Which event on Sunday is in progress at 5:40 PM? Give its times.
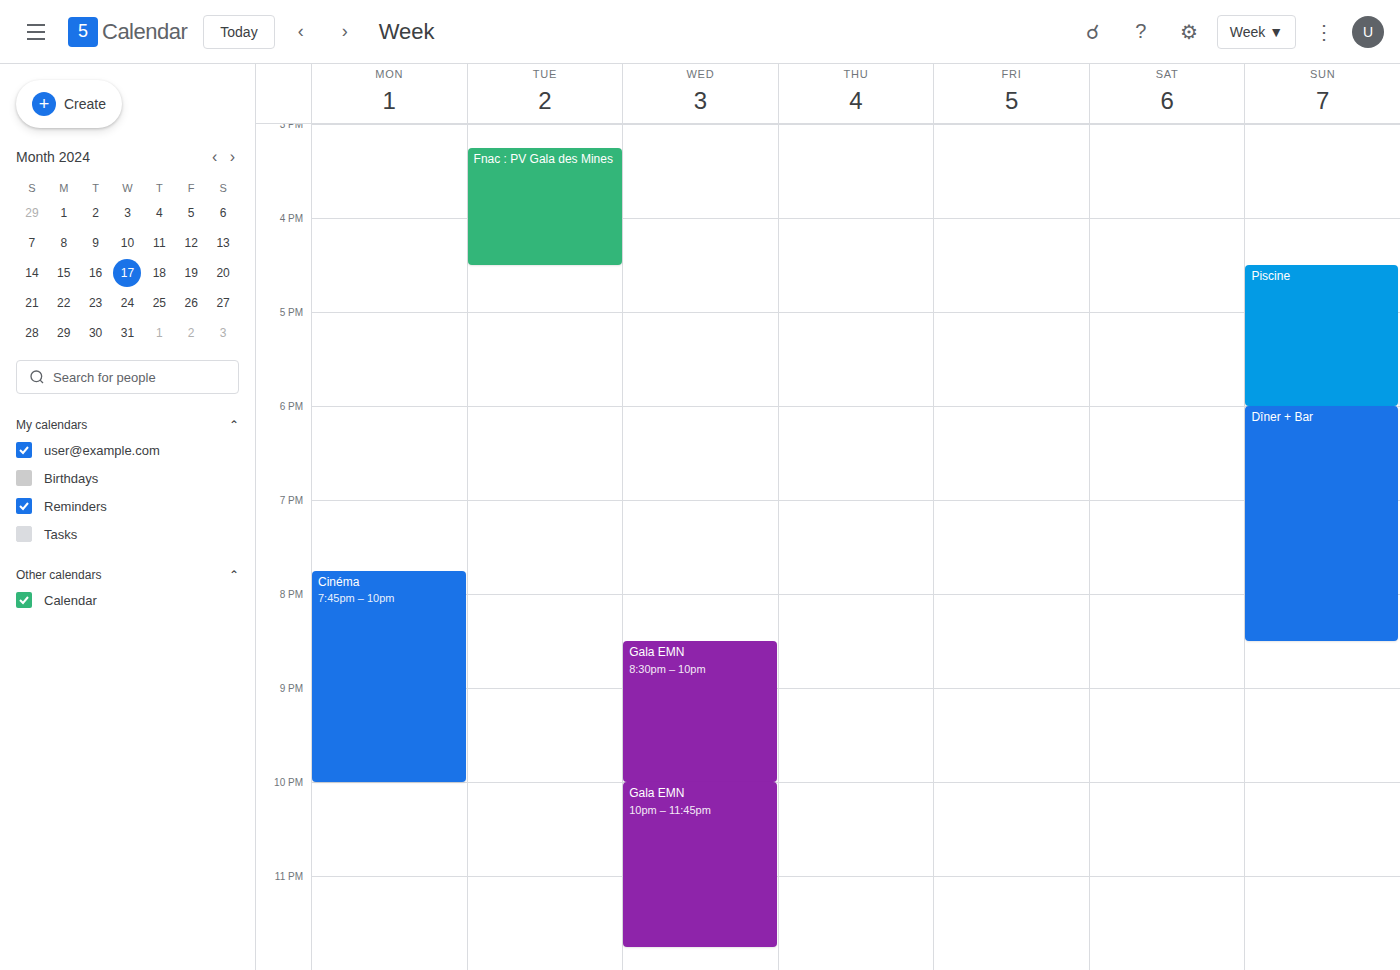
"Piscine", 4:30 PM to 6:00 PM